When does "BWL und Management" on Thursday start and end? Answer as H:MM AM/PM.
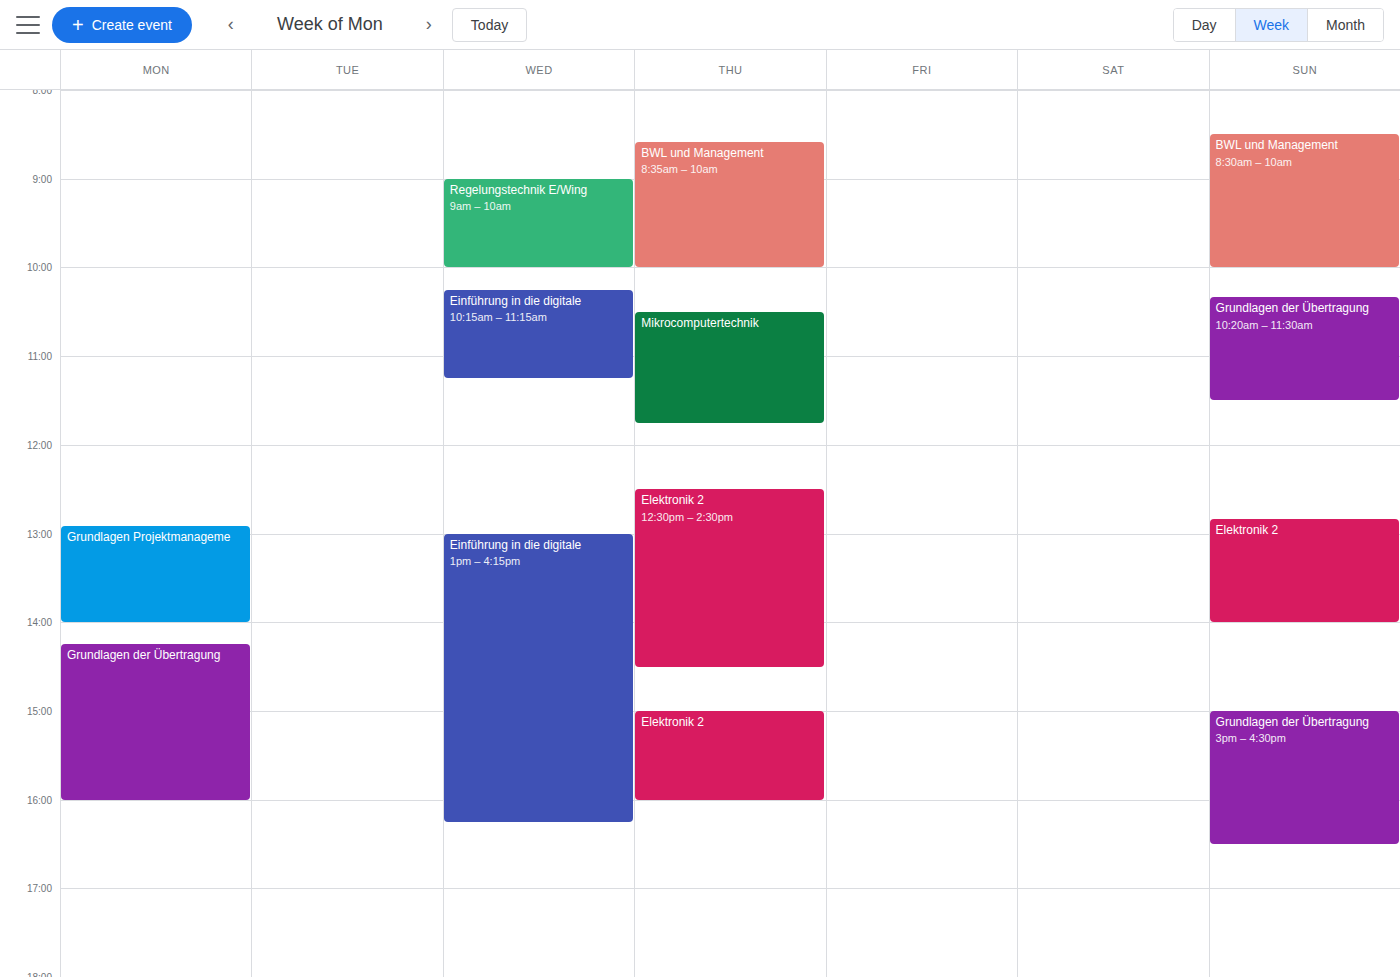
8:35 AM to 10:00 AM